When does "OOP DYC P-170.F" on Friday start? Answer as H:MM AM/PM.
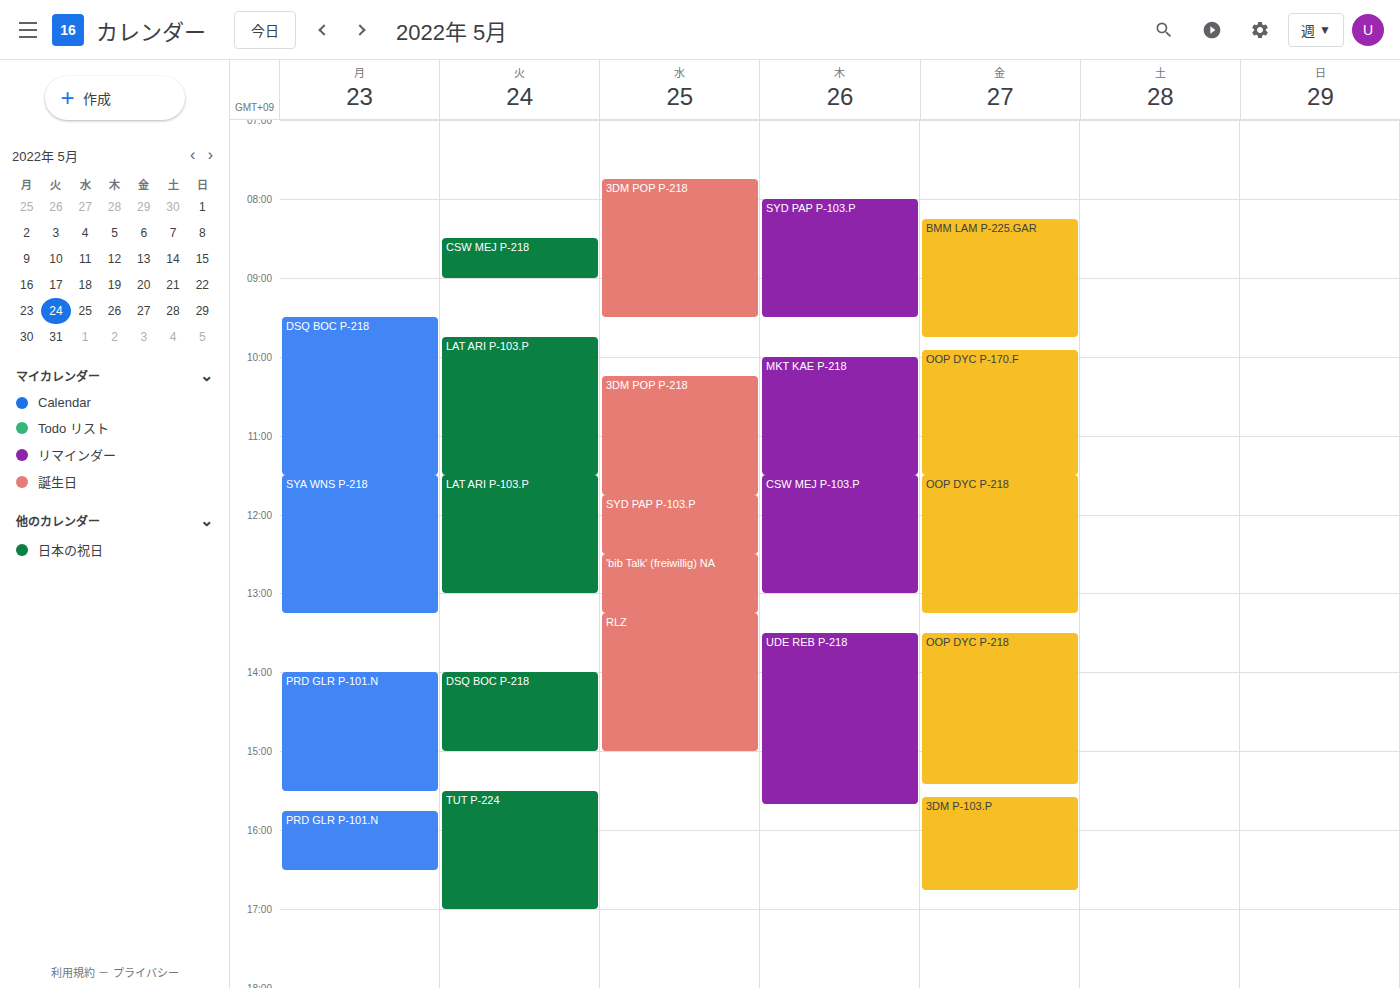
9:55 AM